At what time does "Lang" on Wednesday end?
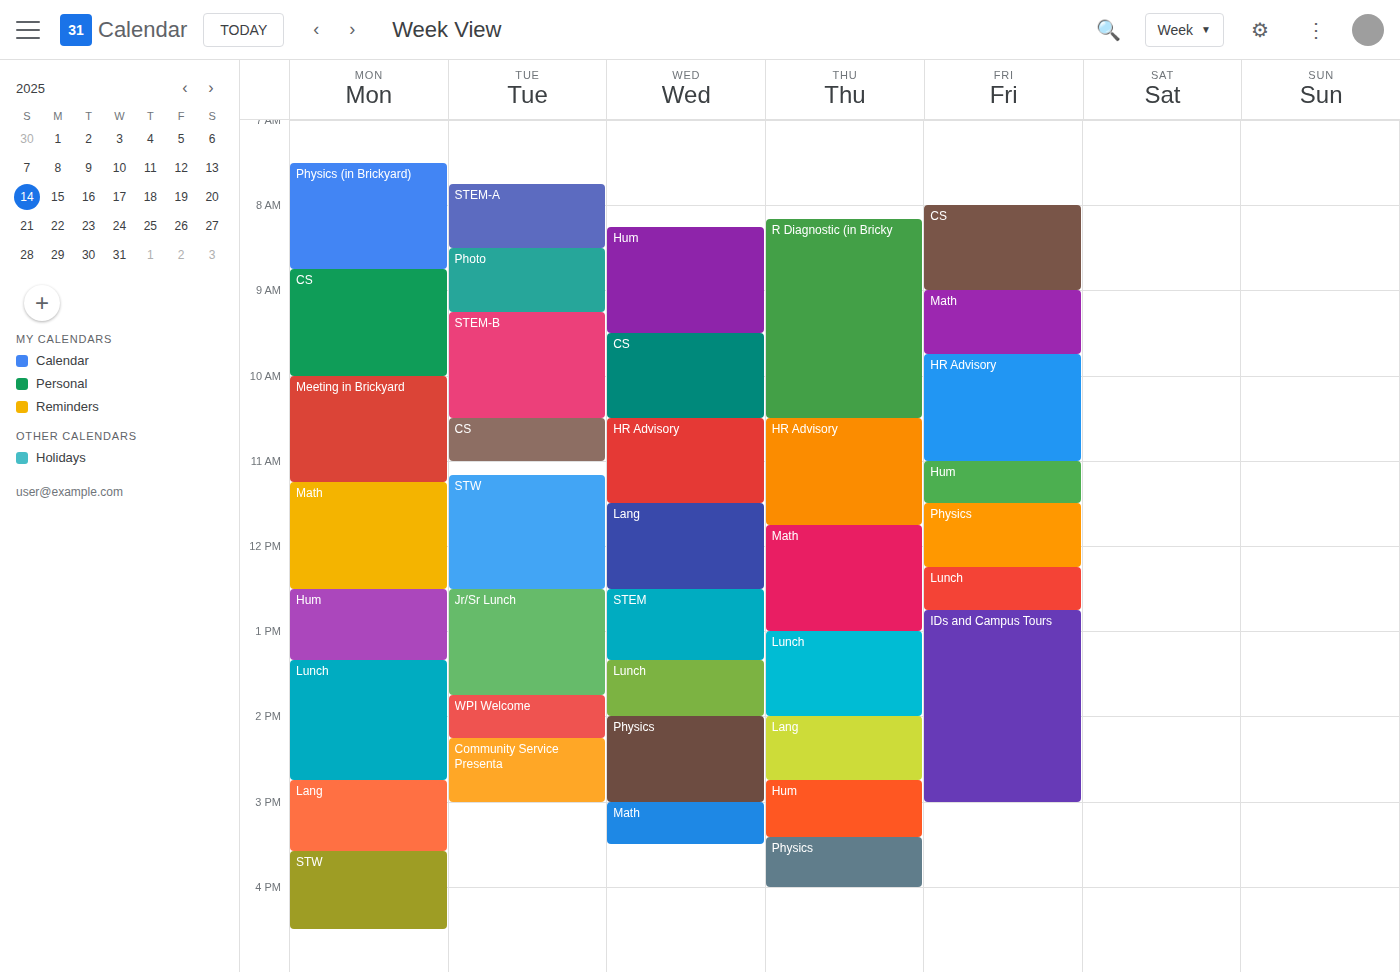
12:30 PM